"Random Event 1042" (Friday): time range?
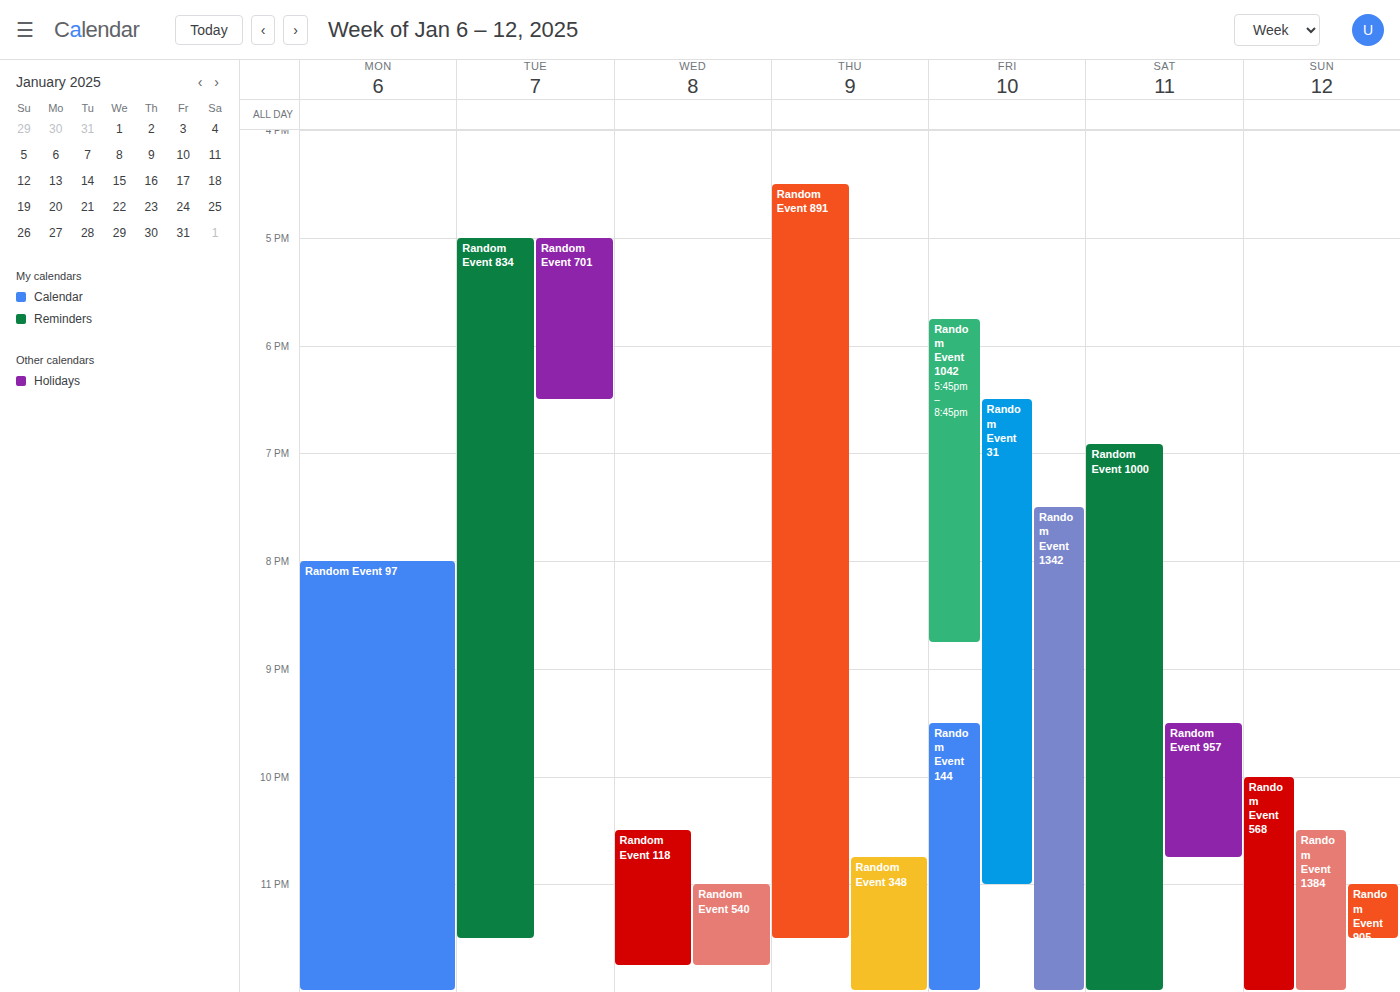
17:45 to 20:45